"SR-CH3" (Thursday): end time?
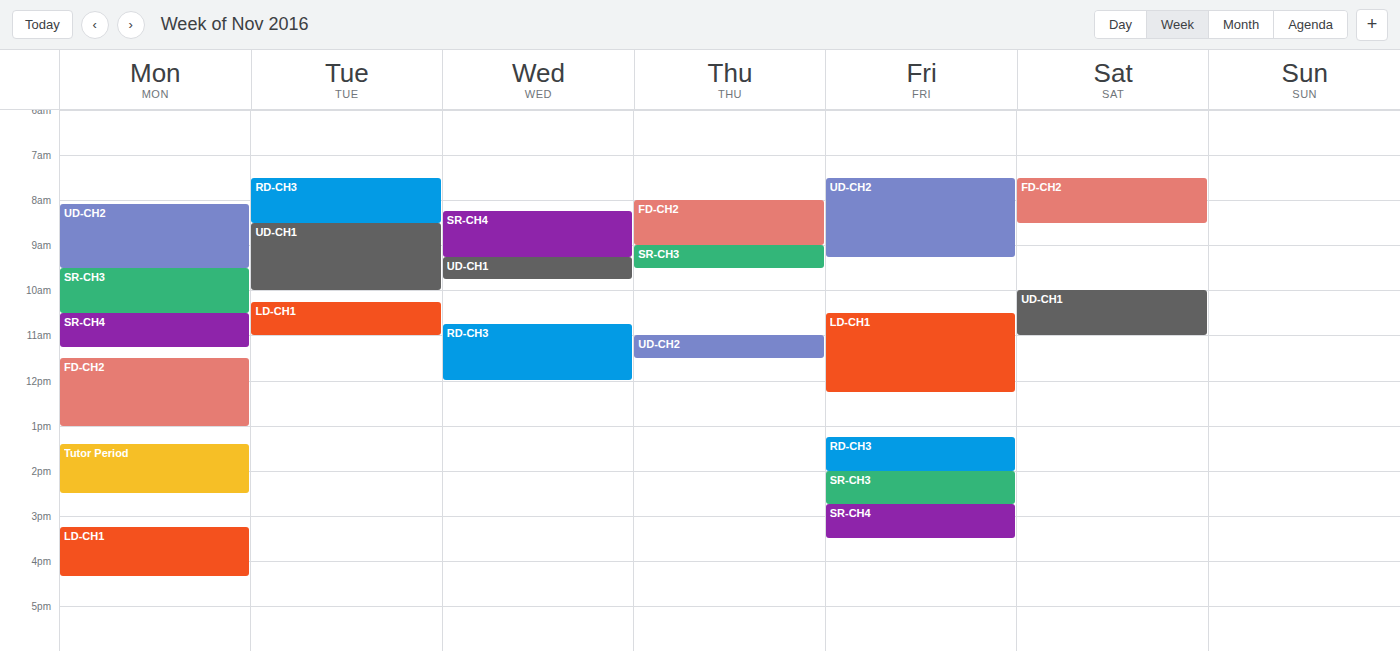
9:30 AM